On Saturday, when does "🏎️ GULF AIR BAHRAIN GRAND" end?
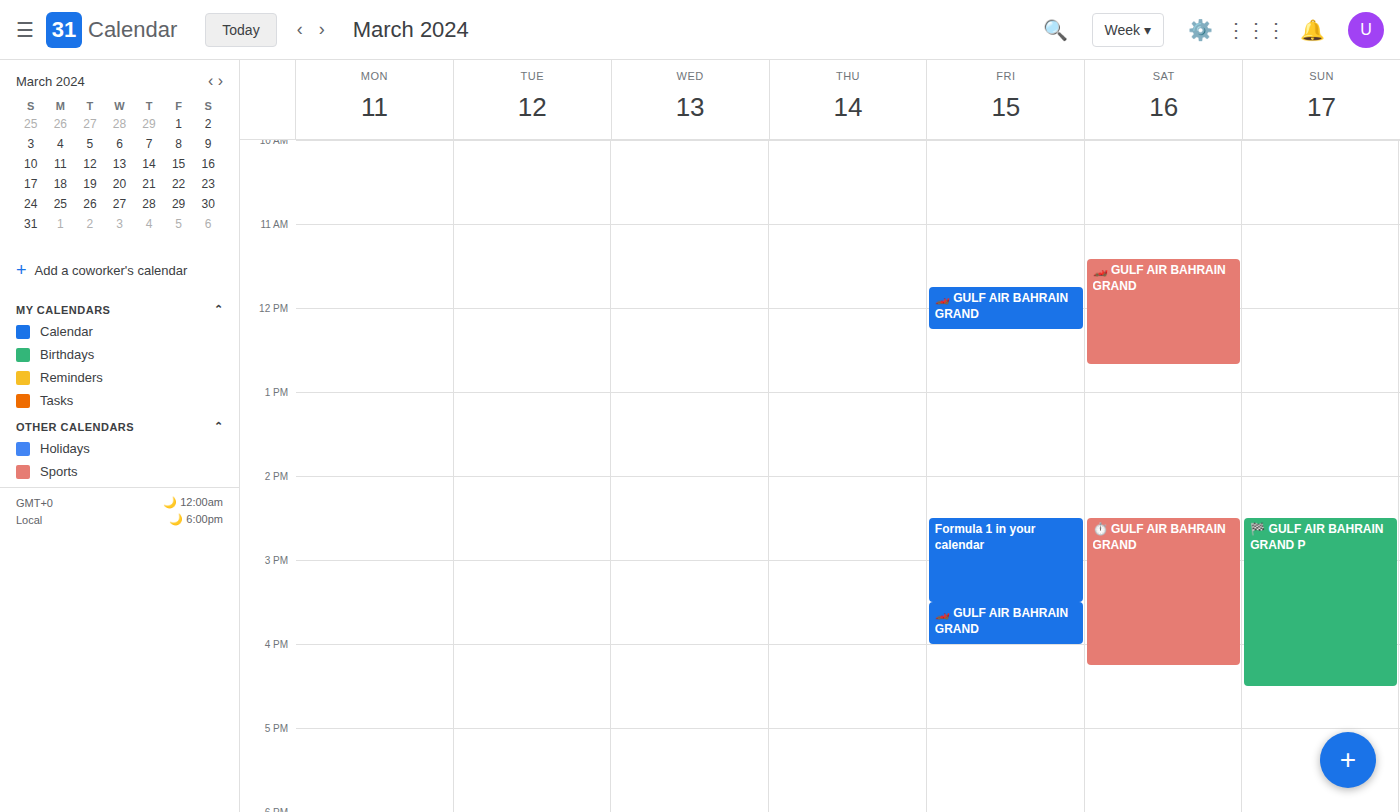
12:40 PM